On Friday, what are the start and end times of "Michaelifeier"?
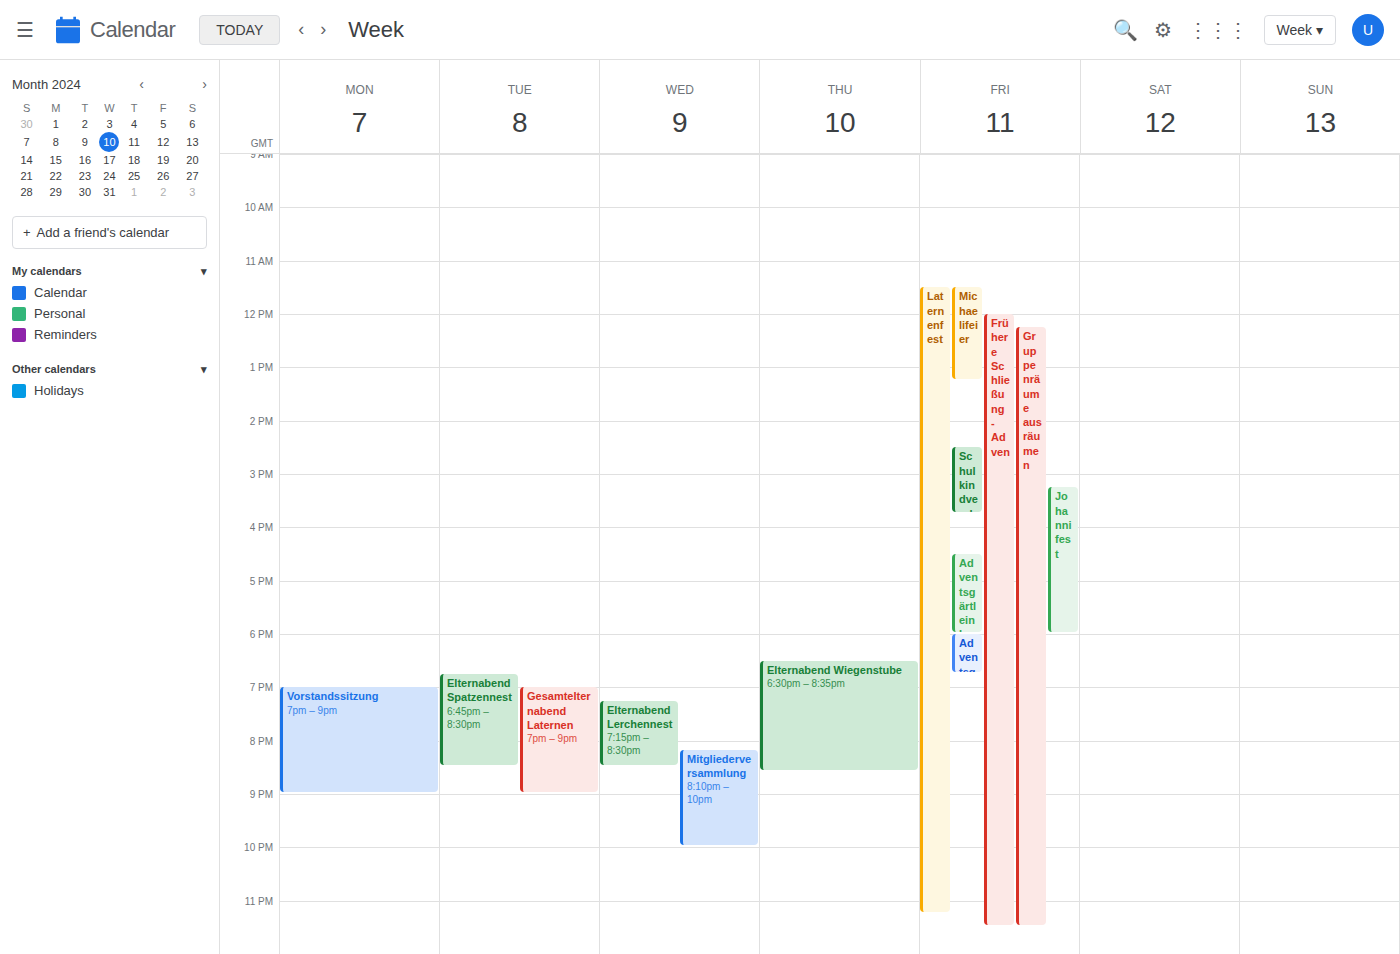
11:30 AM to 1:15 PM